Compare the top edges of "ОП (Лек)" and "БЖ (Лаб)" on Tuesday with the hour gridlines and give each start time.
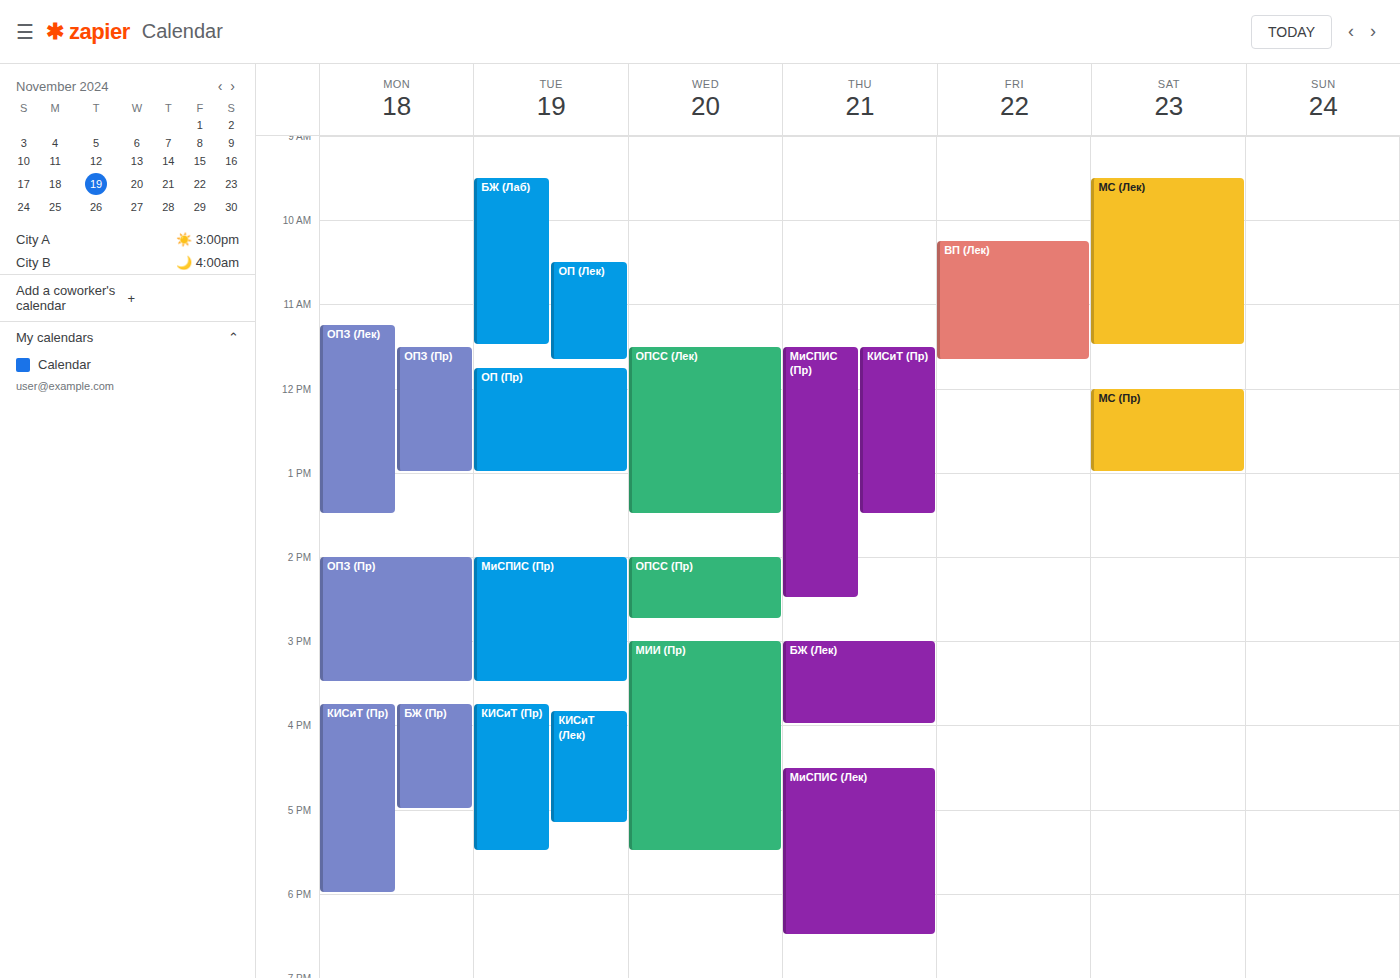
"ОП (Лек)": 10:30 AM, halfway between the 10 AM and 11 AM lines. "БЖ (Лаб)": 9:30 AM, halfway between the 9 AM and 10 AM lines.